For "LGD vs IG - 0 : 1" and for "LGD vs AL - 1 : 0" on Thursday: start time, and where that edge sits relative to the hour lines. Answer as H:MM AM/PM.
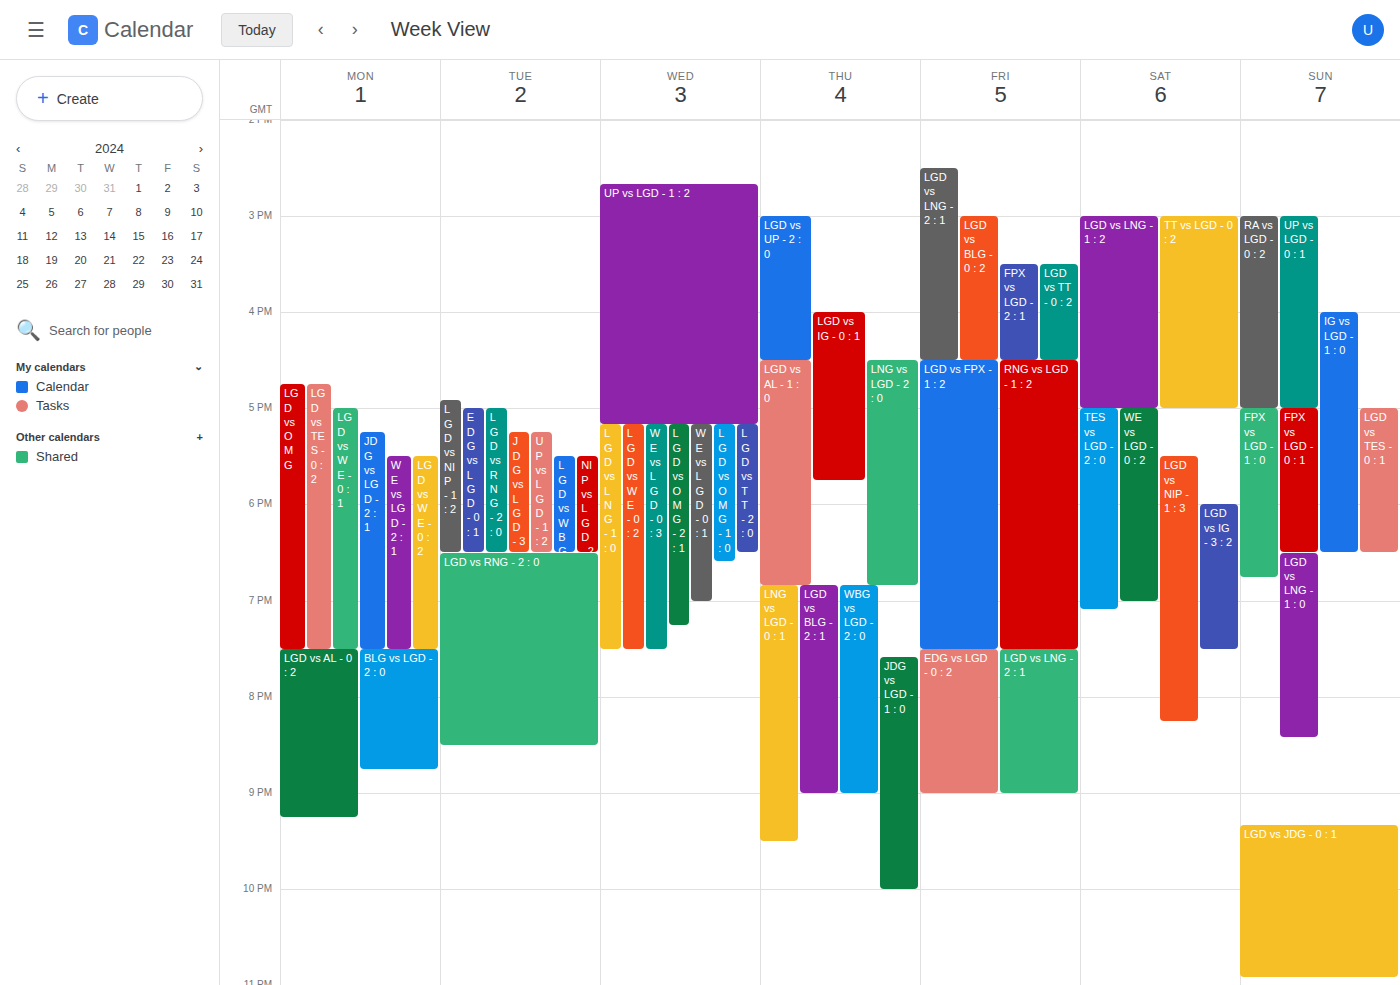
"LGD vs IG - 0 : 1": 4:00 PM, exactly on the 4 PM line. "LGD vs AL - 1 : 0": 4:30 PM, halfway between the 4 PM and 5 PM lines.